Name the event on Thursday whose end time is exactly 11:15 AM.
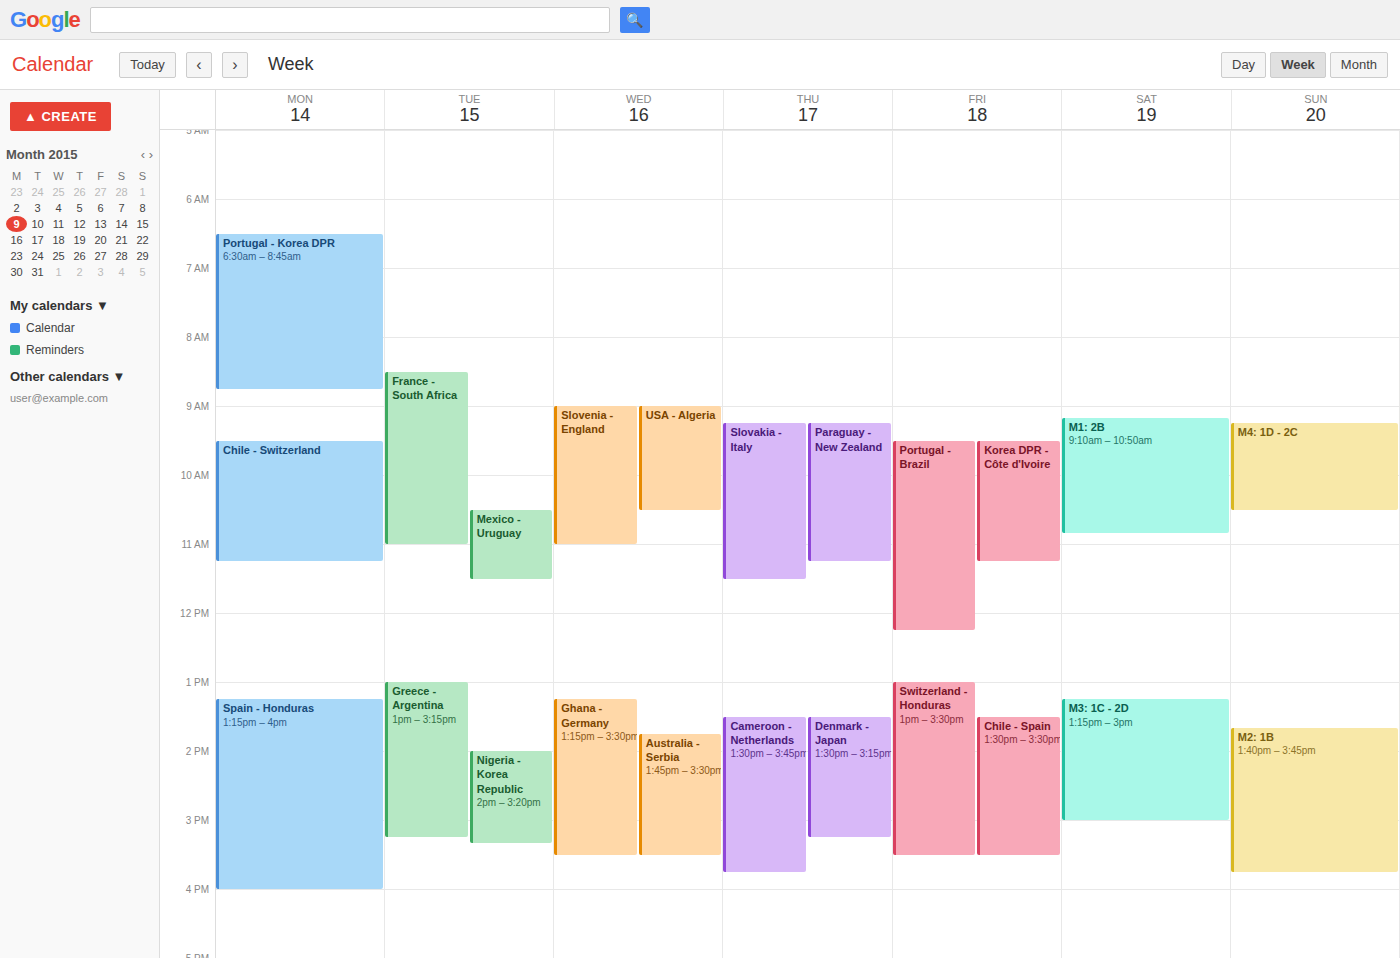
"Paraguay - New Zealand"